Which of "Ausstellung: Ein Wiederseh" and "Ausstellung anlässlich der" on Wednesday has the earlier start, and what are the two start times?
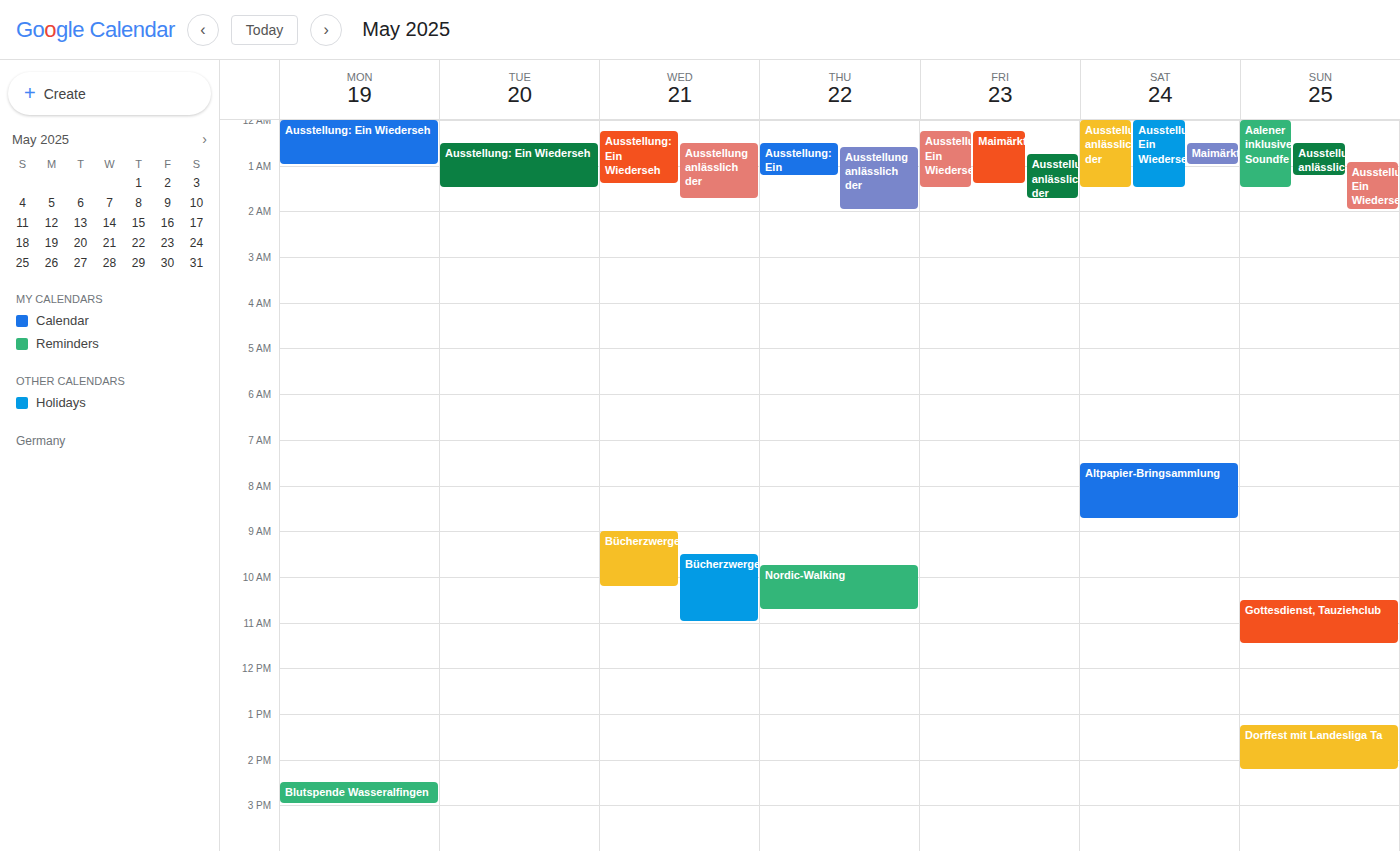
"Ausstellung: Ein Wiederseh" 12:15 AM; "Ausstellung anlässlich der" 12:30 AM.